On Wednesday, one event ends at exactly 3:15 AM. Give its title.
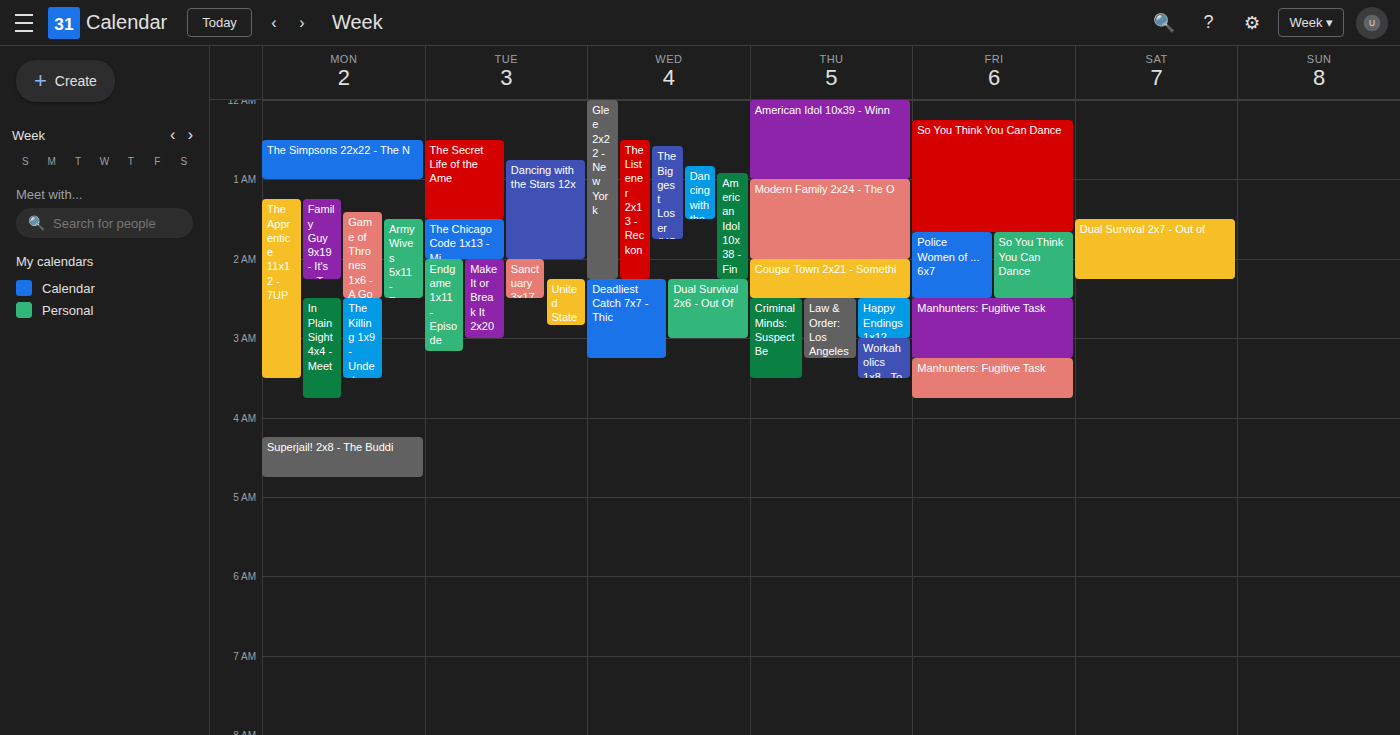
"Deadliest Catch 7x7 - Thic"